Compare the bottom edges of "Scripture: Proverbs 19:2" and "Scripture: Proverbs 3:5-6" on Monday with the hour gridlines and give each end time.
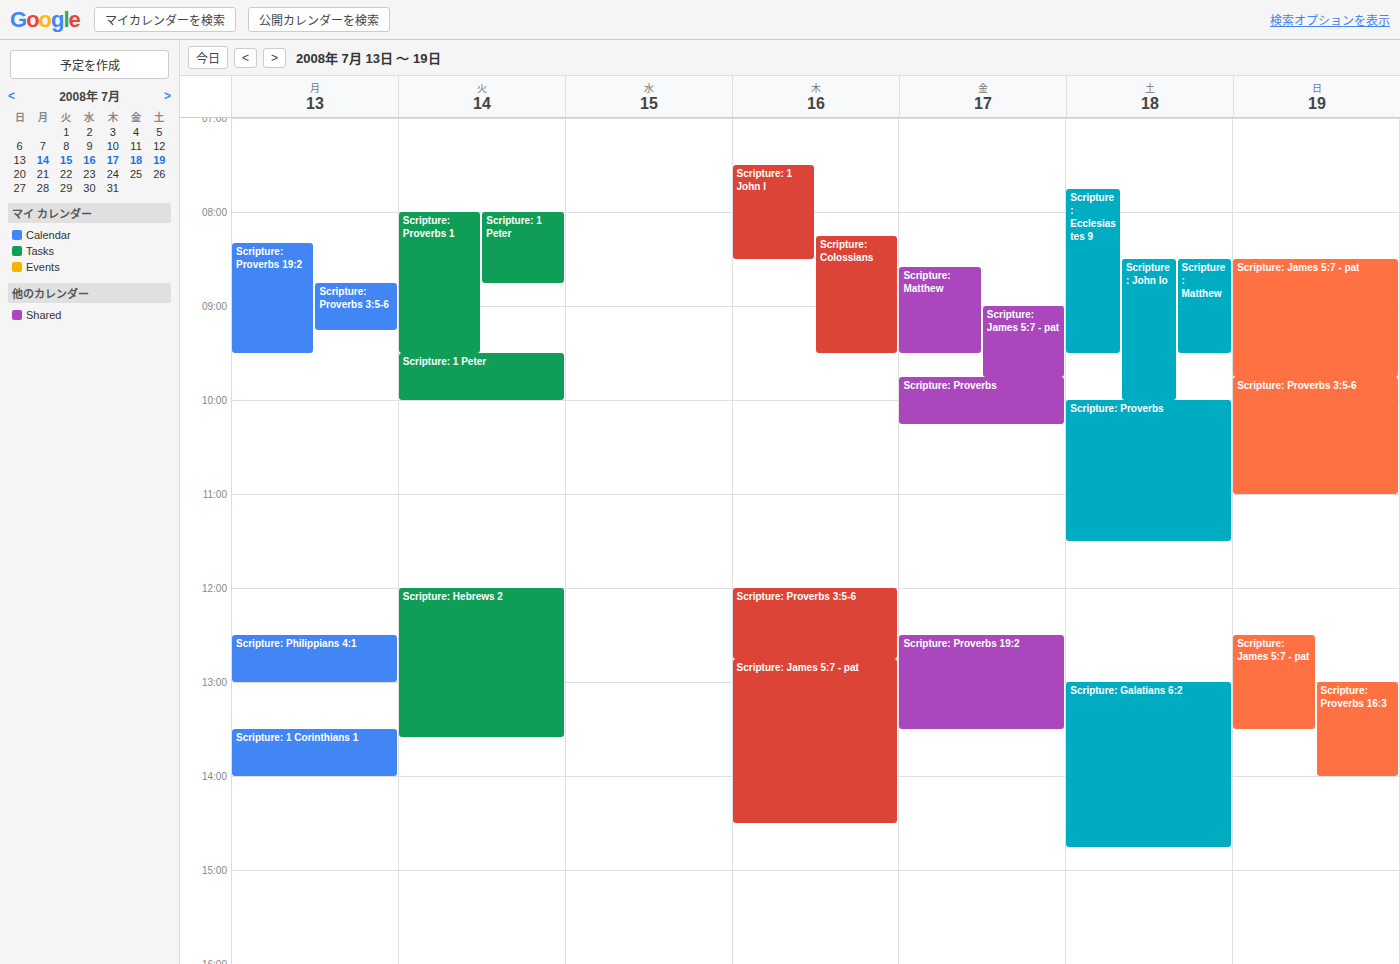
"Scripture: Proverbs 19:2": 9:30 AM, halfway between the 9 AM and 10 AM lines. "Scripture: Proverbs 3:5-6": 9:15 AM, neither: a quarter of the way from the 9 AM line to the 10 AM line.